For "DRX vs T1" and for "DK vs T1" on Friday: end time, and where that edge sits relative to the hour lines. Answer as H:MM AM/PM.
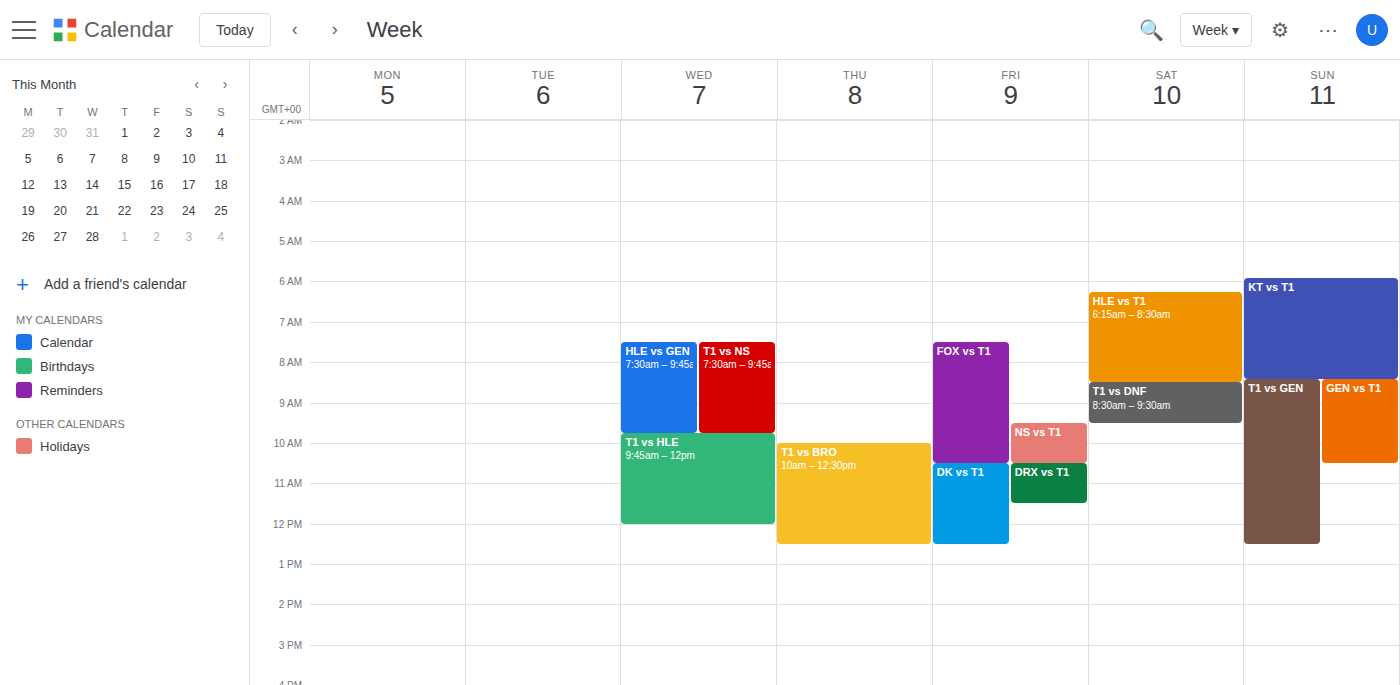
"DRX vs T1": 11:30 AM, halfway between the 11 AM and 12 PM lines. "DK vs T1": 12:30 PM, halfway between the 12 PM and 1 PM lines.